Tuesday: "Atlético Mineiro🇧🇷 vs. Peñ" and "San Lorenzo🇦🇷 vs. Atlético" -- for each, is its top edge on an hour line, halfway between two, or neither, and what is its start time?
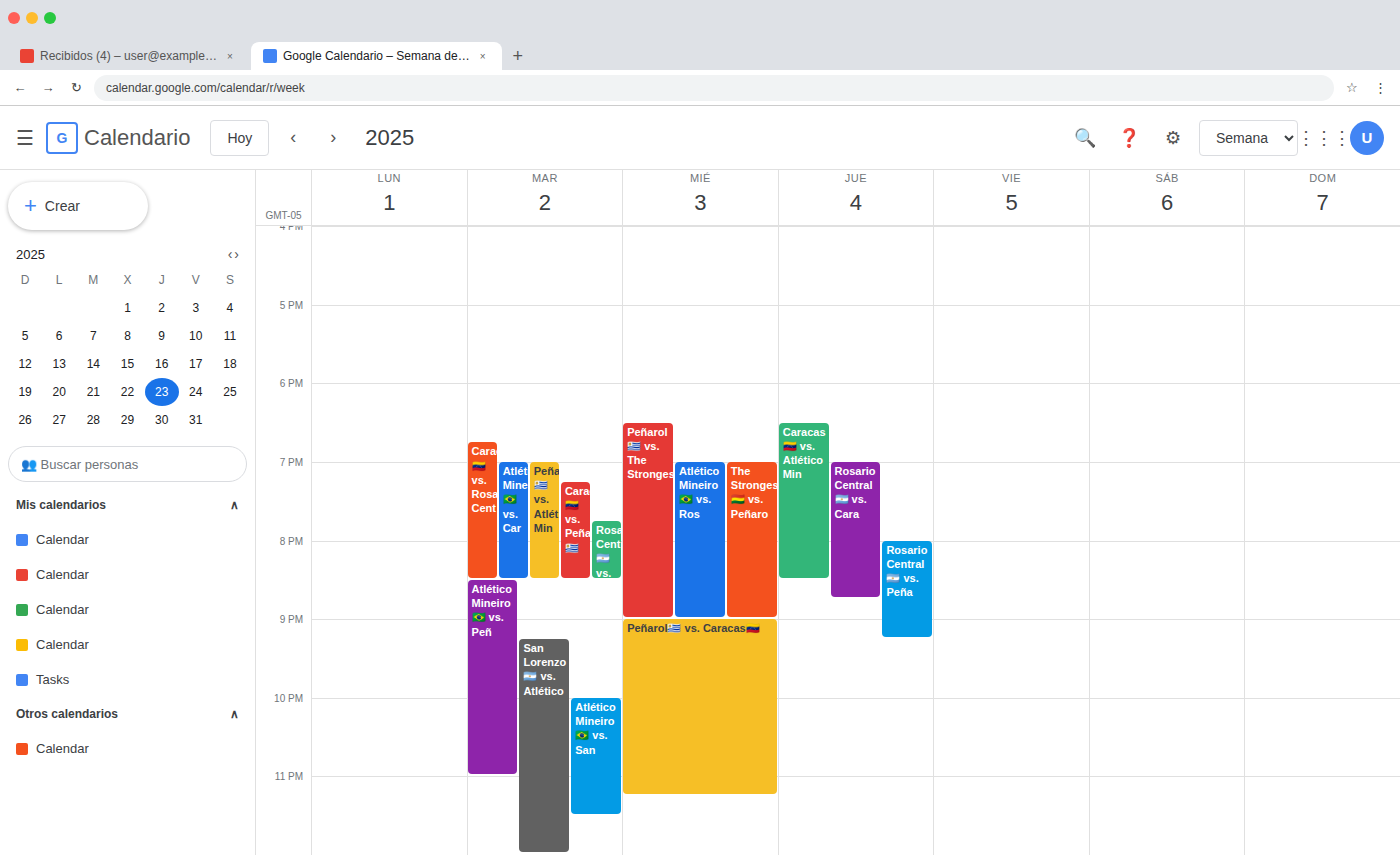
"Atlético Mineiro🇧🇷 vs. Peñ": 8:30 PM, halfway between the 8 PM and 9 PM lines. "San Lorenzo🇦🇷 vs. Atlético": 9:15 PM, neither: a quarter of the way from the 9 PM line to the 10 PM line.